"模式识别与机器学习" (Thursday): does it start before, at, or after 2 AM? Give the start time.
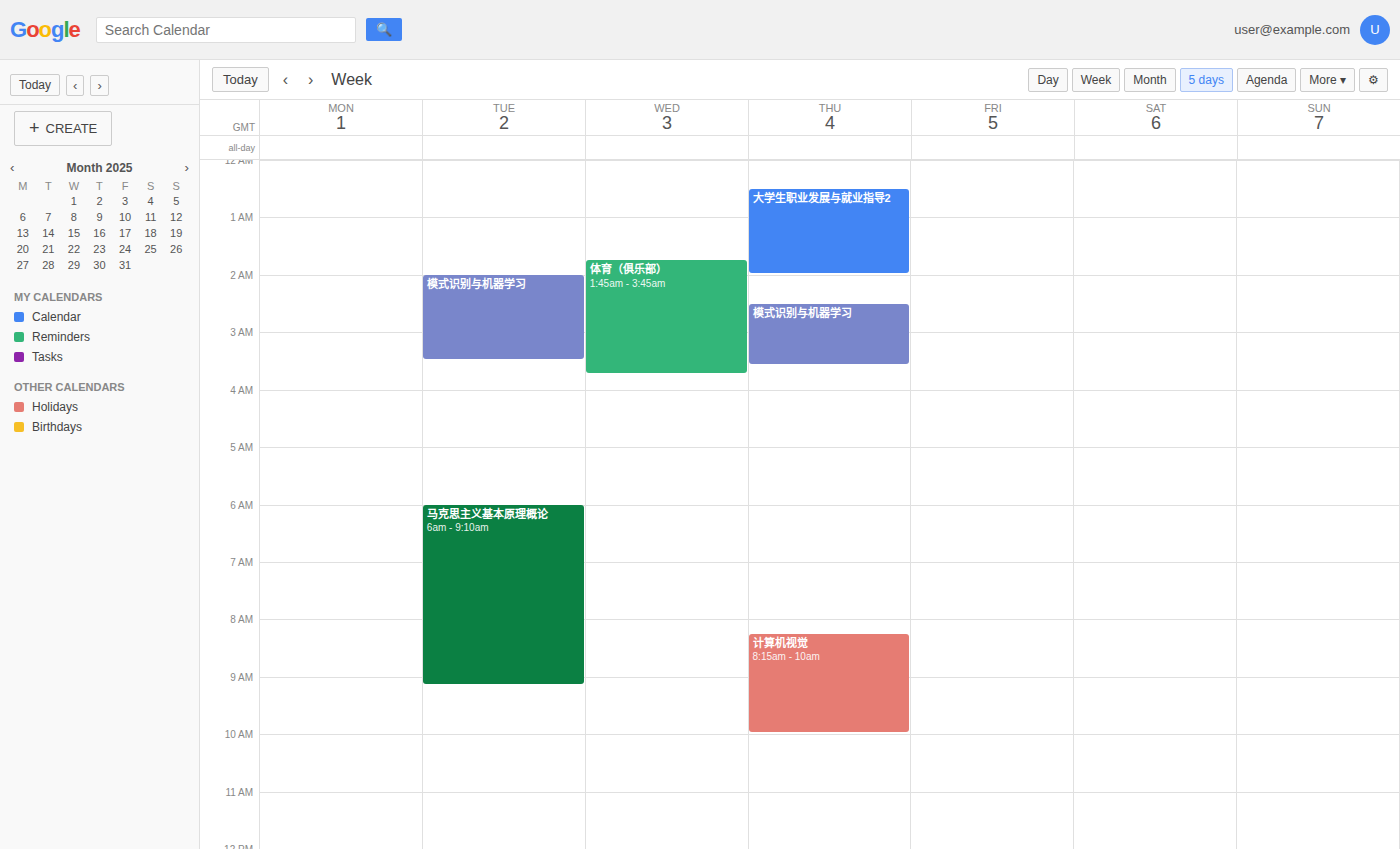
2:30 AM -- after 2 AM, 30 minutes below the 2 AM line.